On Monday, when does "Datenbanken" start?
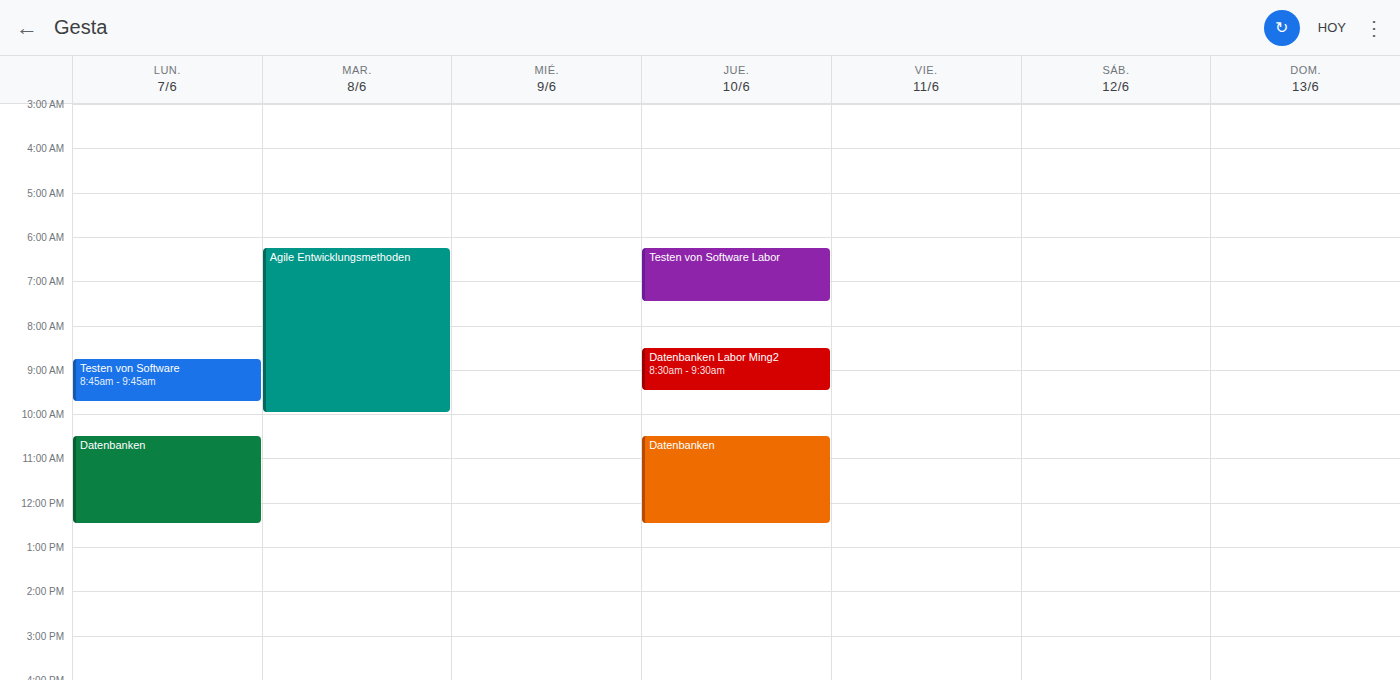
10:30 AM